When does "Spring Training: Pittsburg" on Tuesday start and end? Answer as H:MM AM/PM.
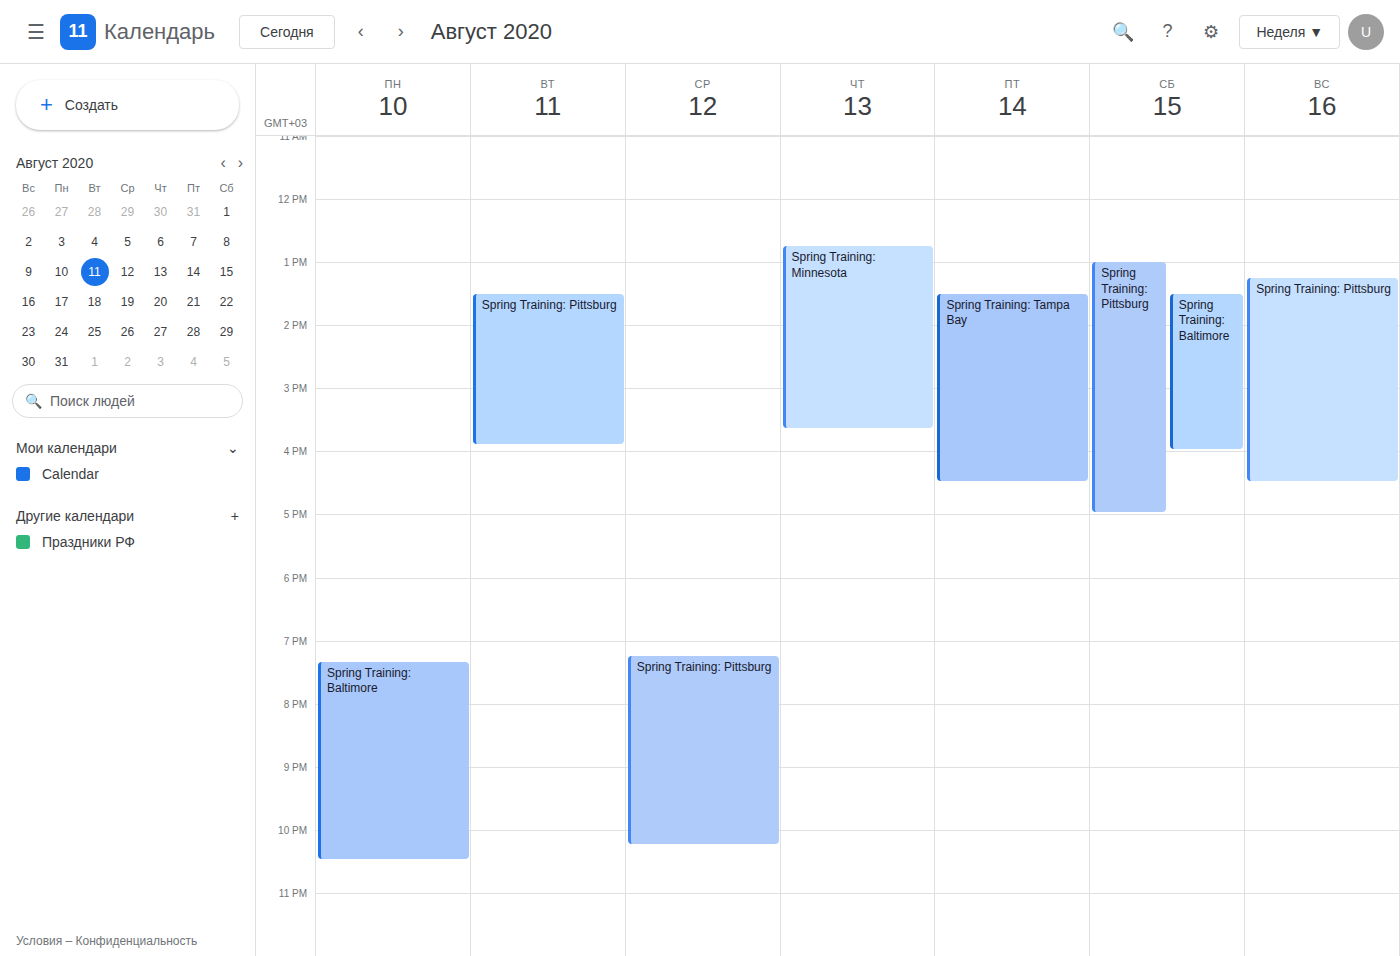
1:30 PM to 3:55 PM